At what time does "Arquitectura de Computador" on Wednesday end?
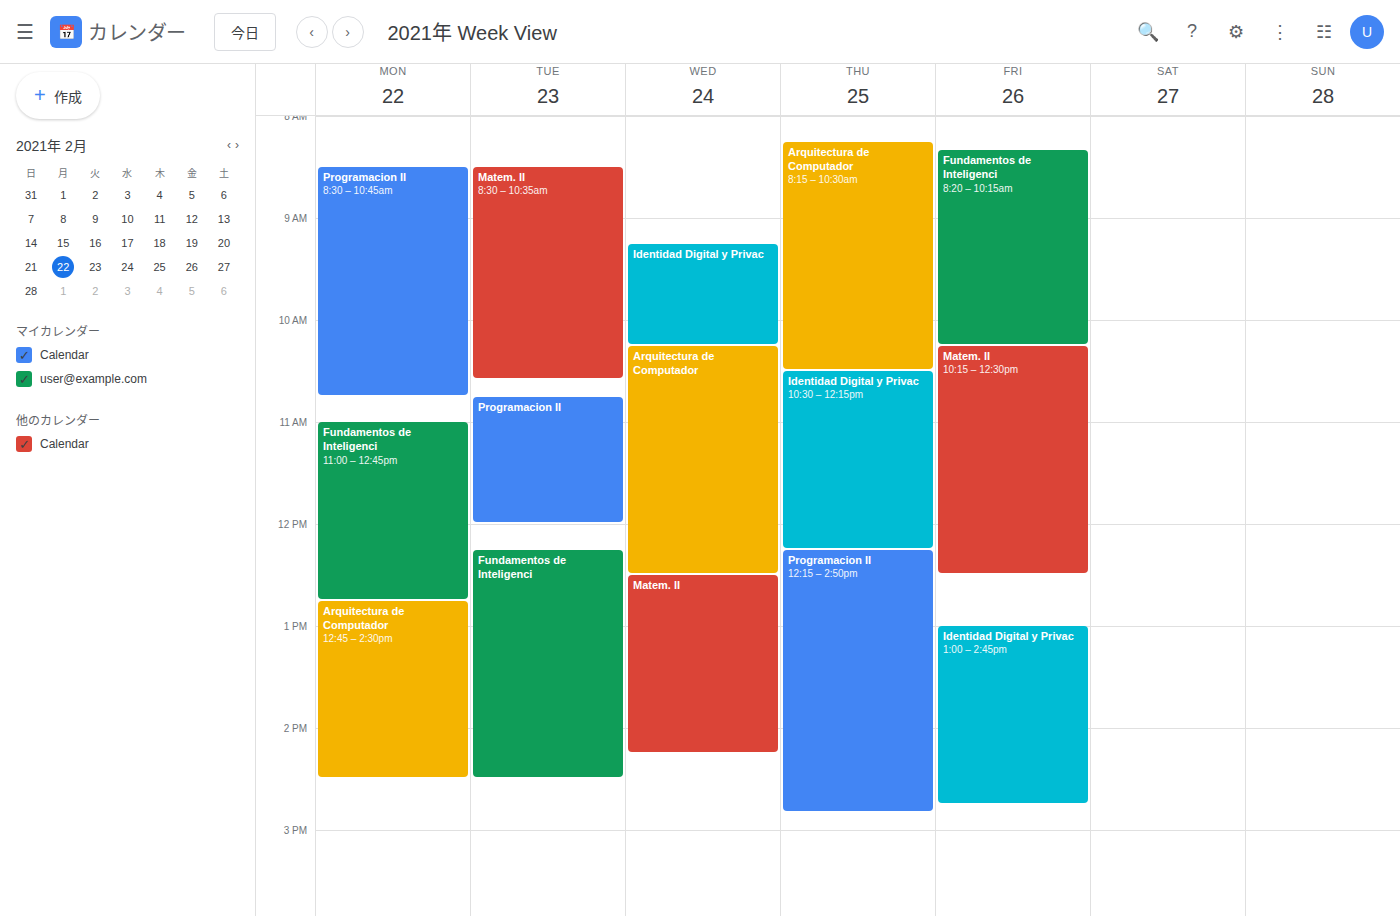
12:30